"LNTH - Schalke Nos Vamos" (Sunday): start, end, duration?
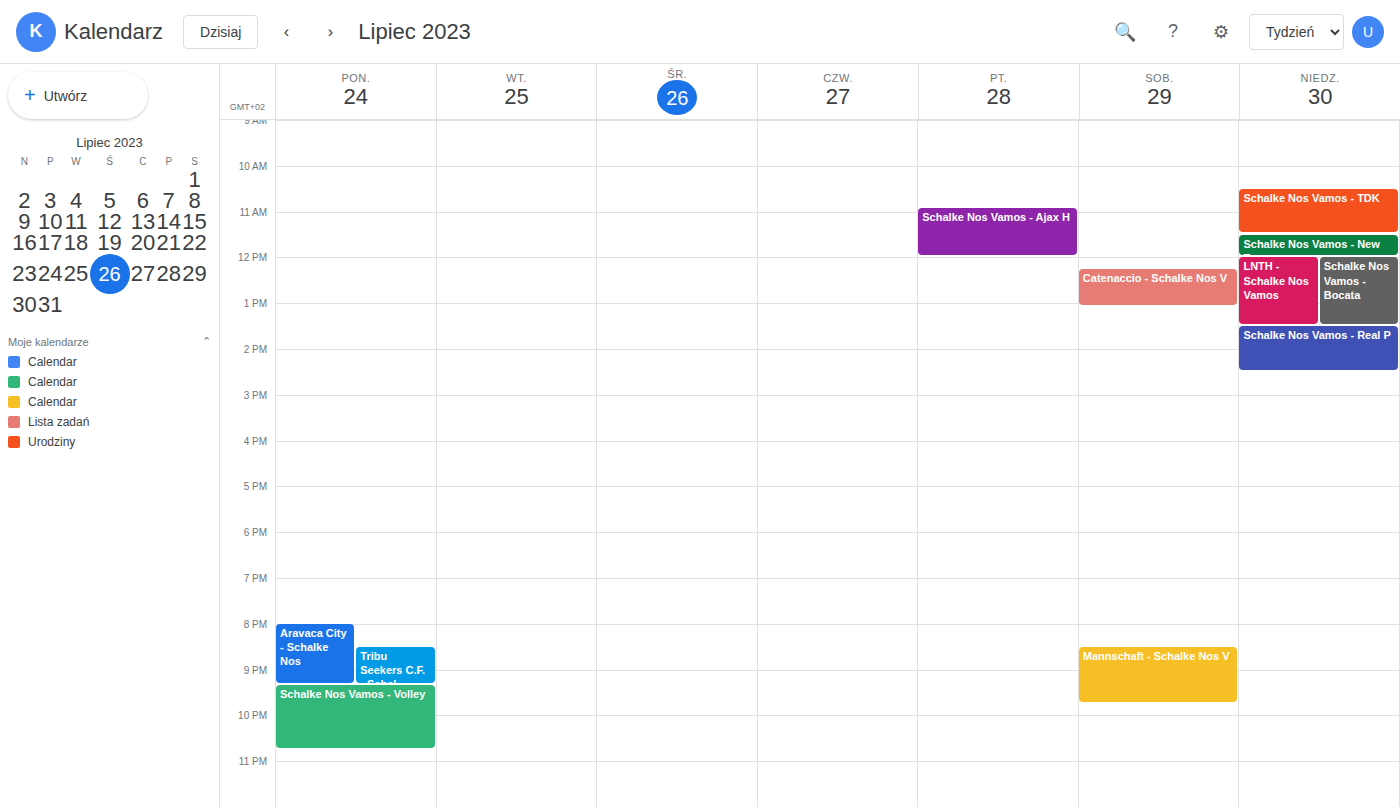
12:00 PM to 1:30 PM, 1 hour 30 minutes